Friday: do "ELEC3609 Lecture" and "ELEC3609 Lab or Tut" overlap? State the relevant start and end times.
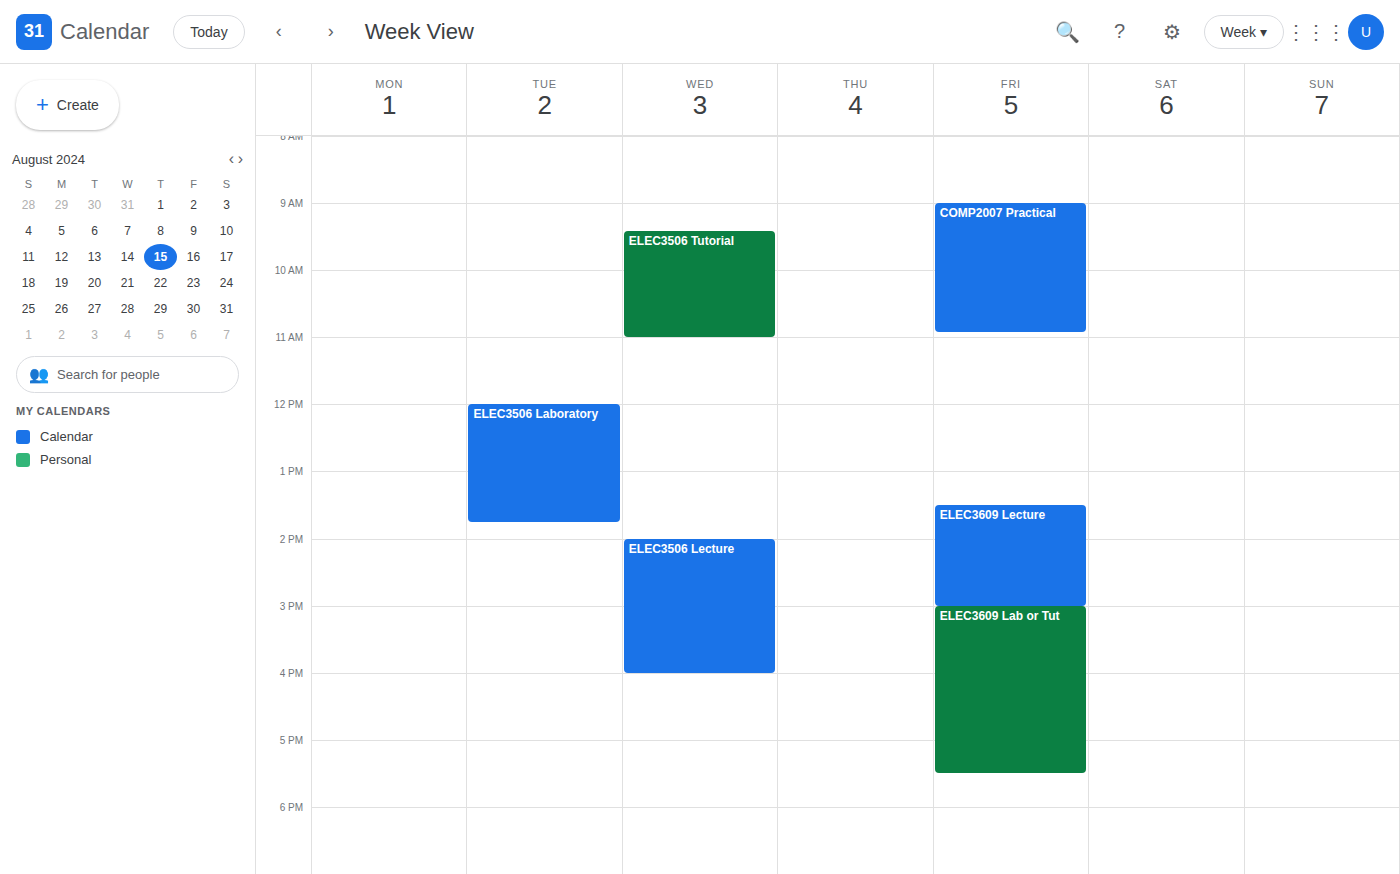
"ELEC3609 Lecture" ends at 3:00 PM, exactly when "ELEC3609 Lab or Tut" starts -- they touch but do not overlap.